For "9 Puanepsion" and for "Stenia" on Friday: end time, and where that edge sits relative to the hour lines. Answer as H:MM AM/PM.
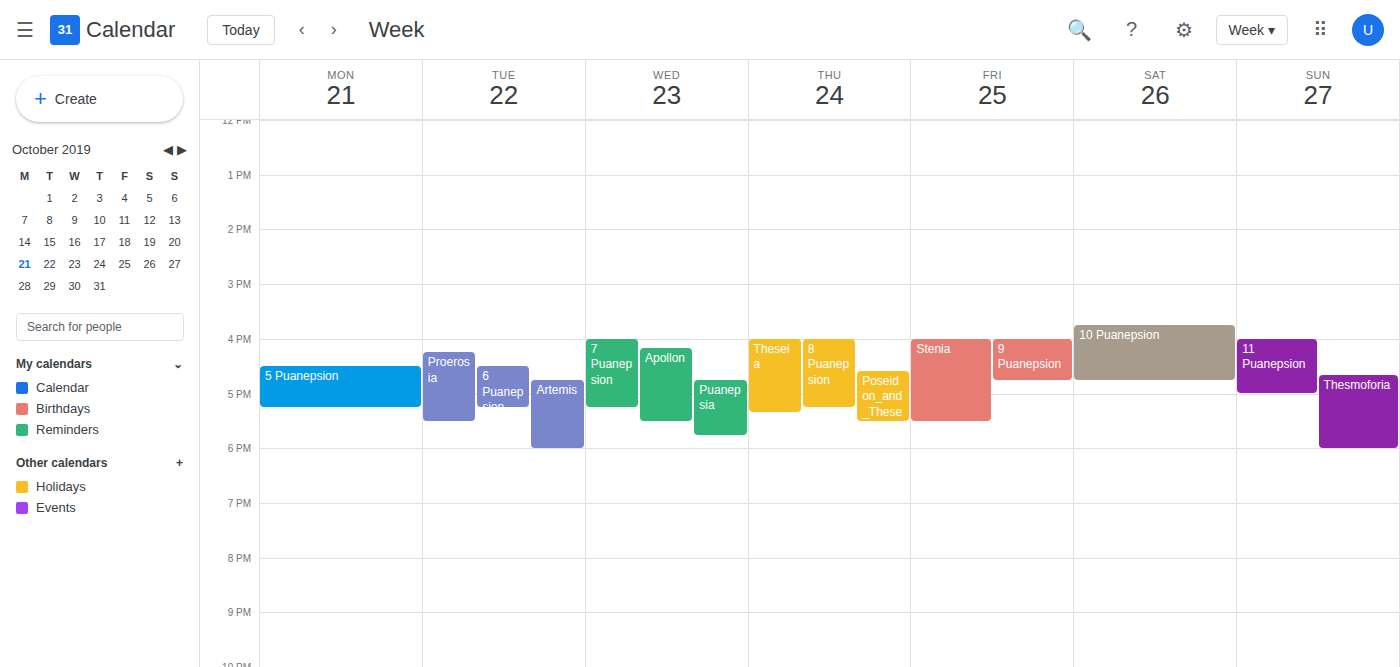
"9 Puanepsion": 4:45 PM, neither: three quarters of the way from the 4 PM line to the 5 PM line. "Stenia": 5:30 PM, halfway between the 5 PM and 6 PM lines.